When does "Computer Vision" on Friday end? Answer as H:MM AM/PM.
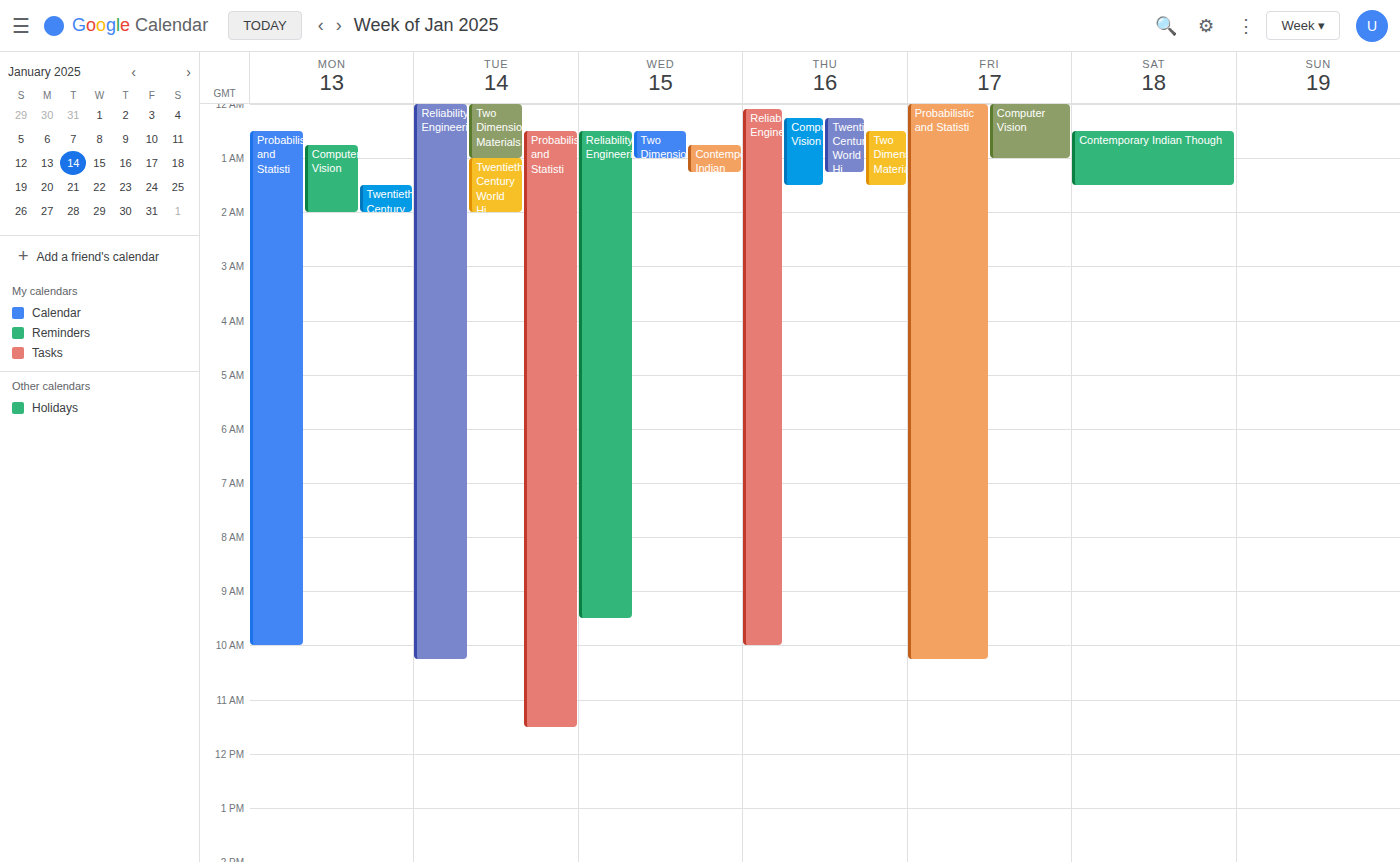
1:00 AM